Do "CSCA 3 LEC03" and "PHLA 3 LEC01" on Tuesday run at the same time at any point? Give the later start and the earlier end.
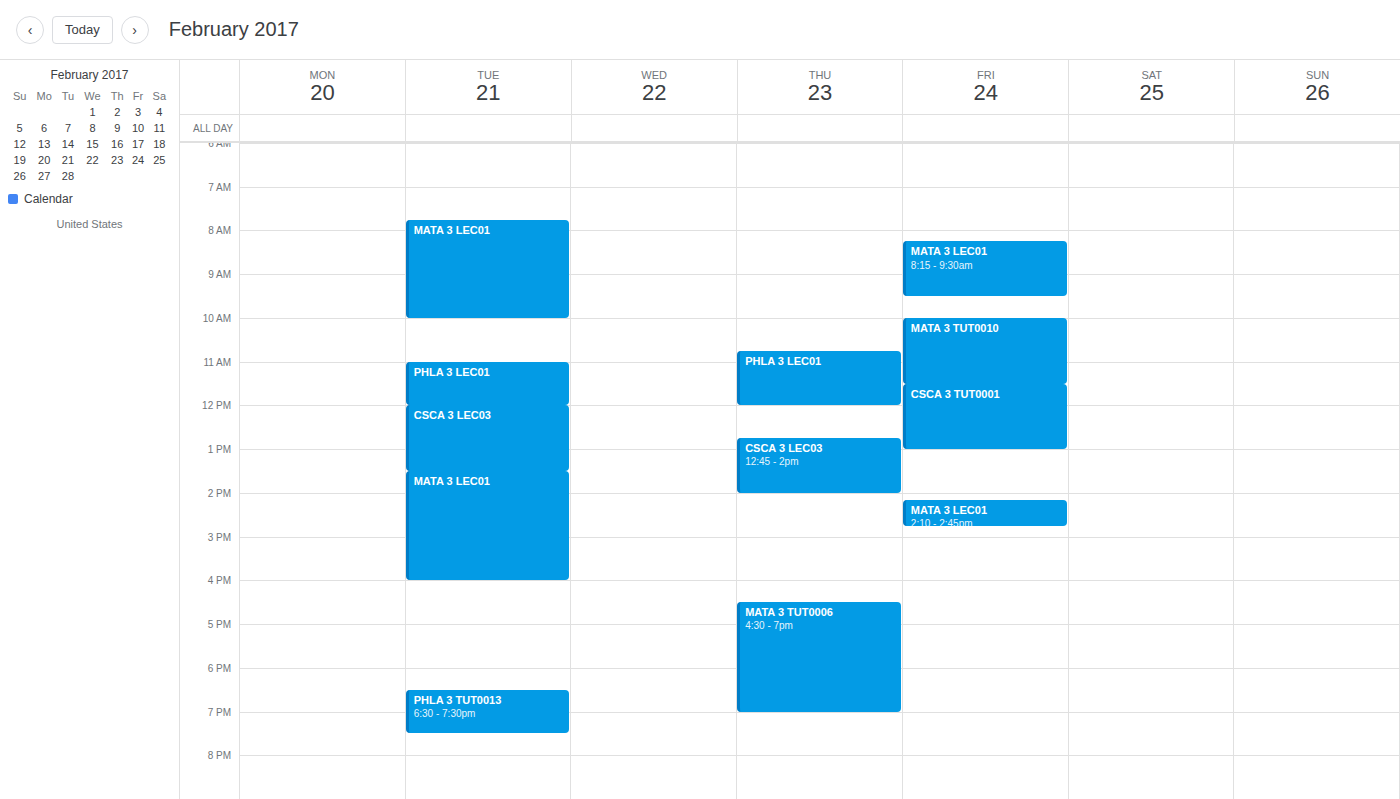
"PHLA 3 LEC01" ends at 12:00 PM, exactly when "CSCA 3 LEC03" starts -- they touch but do not overlap.